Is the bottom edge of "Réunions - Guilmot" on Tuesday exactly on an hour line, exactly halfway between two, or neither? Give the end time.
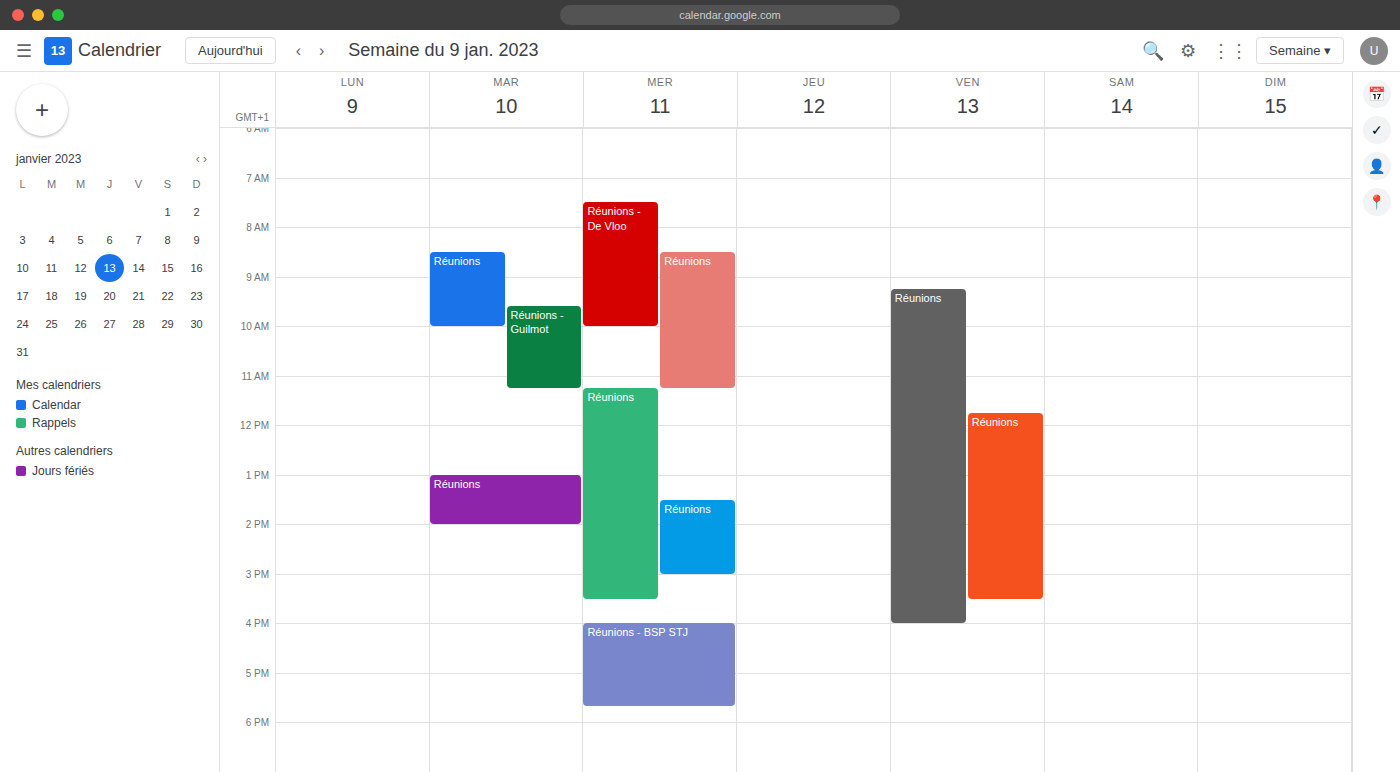
11:15 AM -- neither: a quarter of the way from the 11 AM line to the 12 PM line.